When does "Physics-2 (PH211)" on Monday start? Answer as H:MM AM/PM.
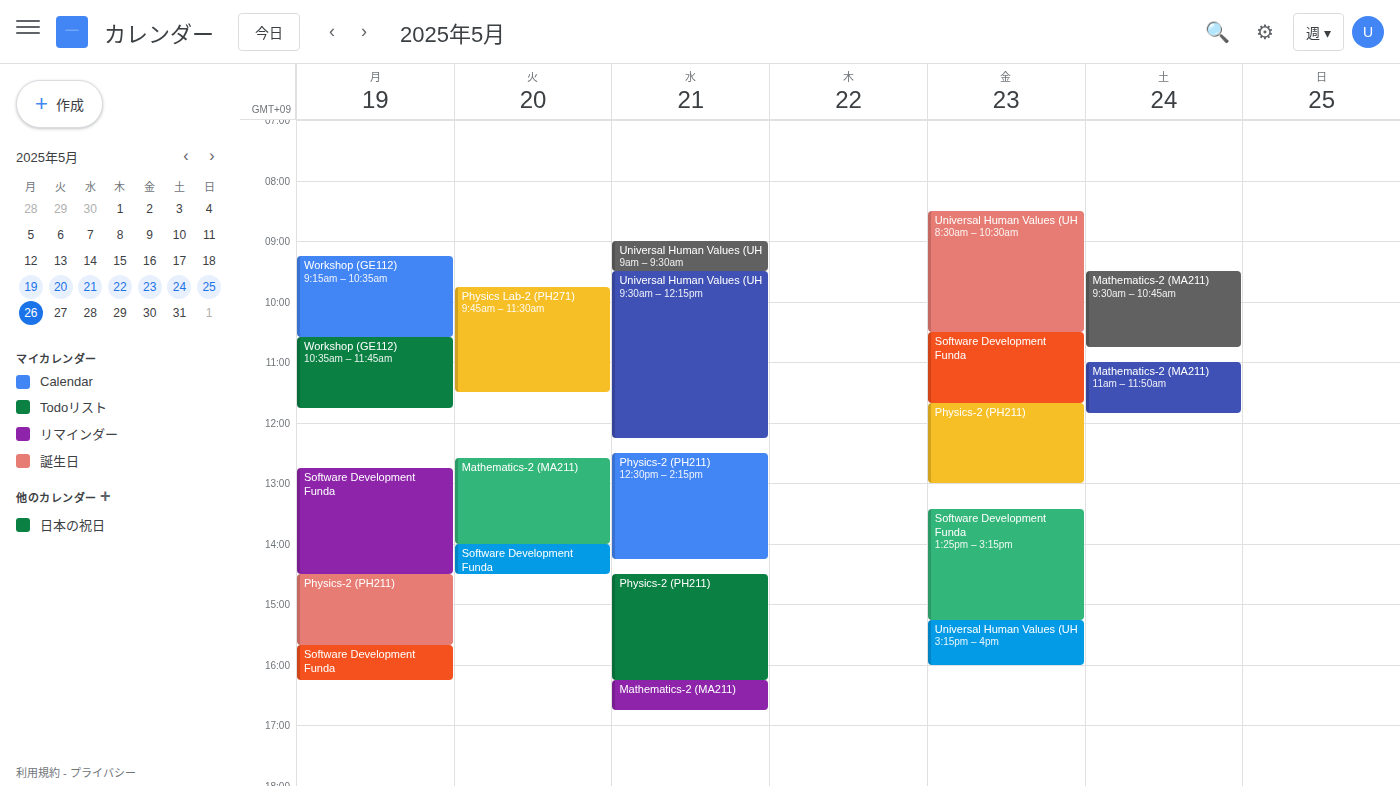
2:30 PM